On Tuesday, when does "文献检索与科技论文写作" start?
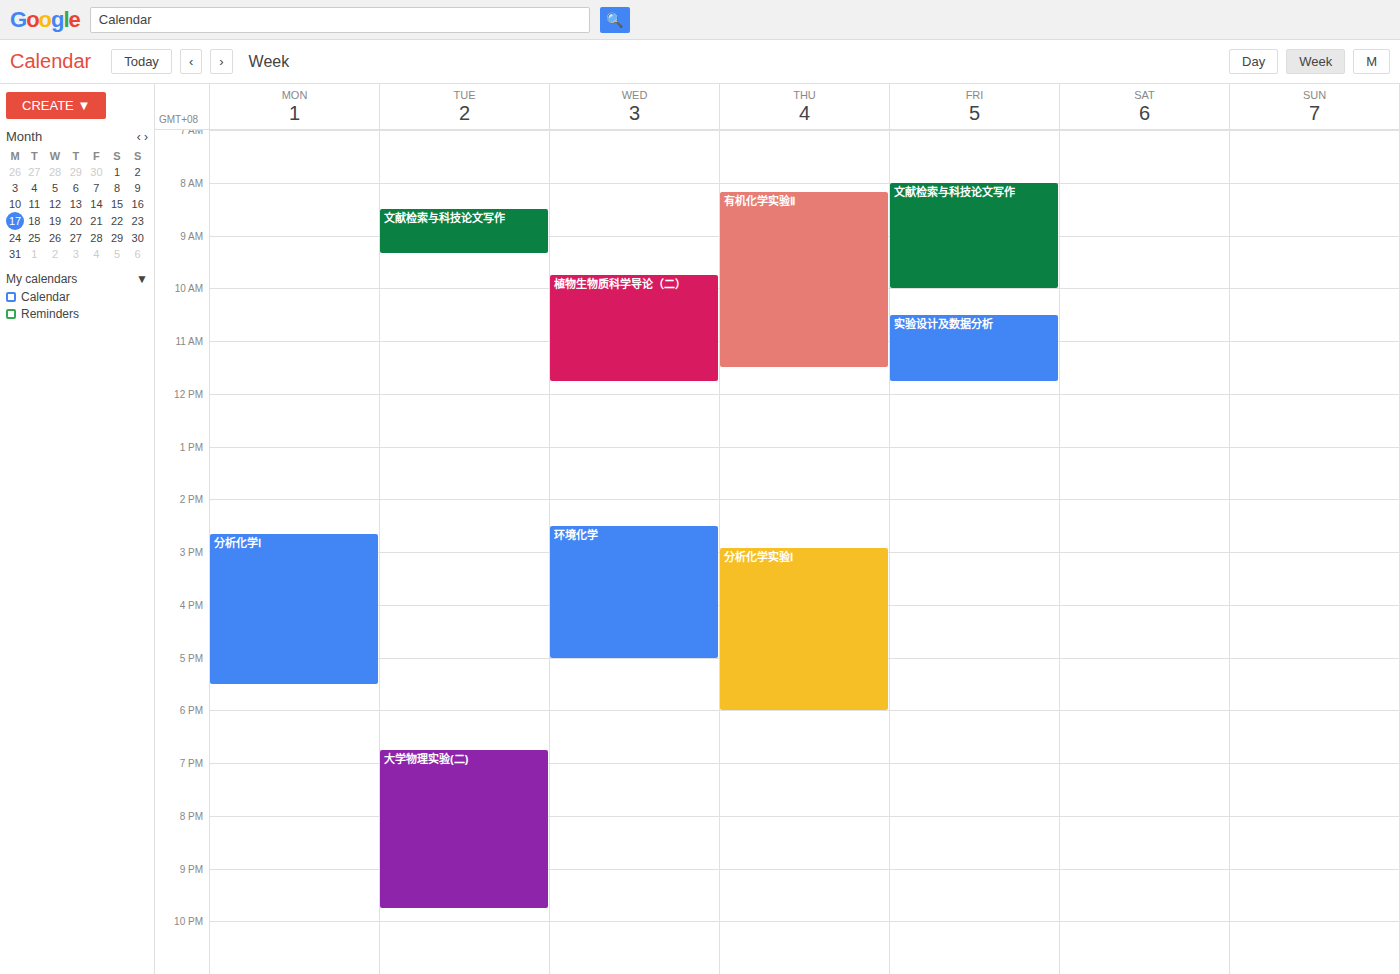
8:30 AM